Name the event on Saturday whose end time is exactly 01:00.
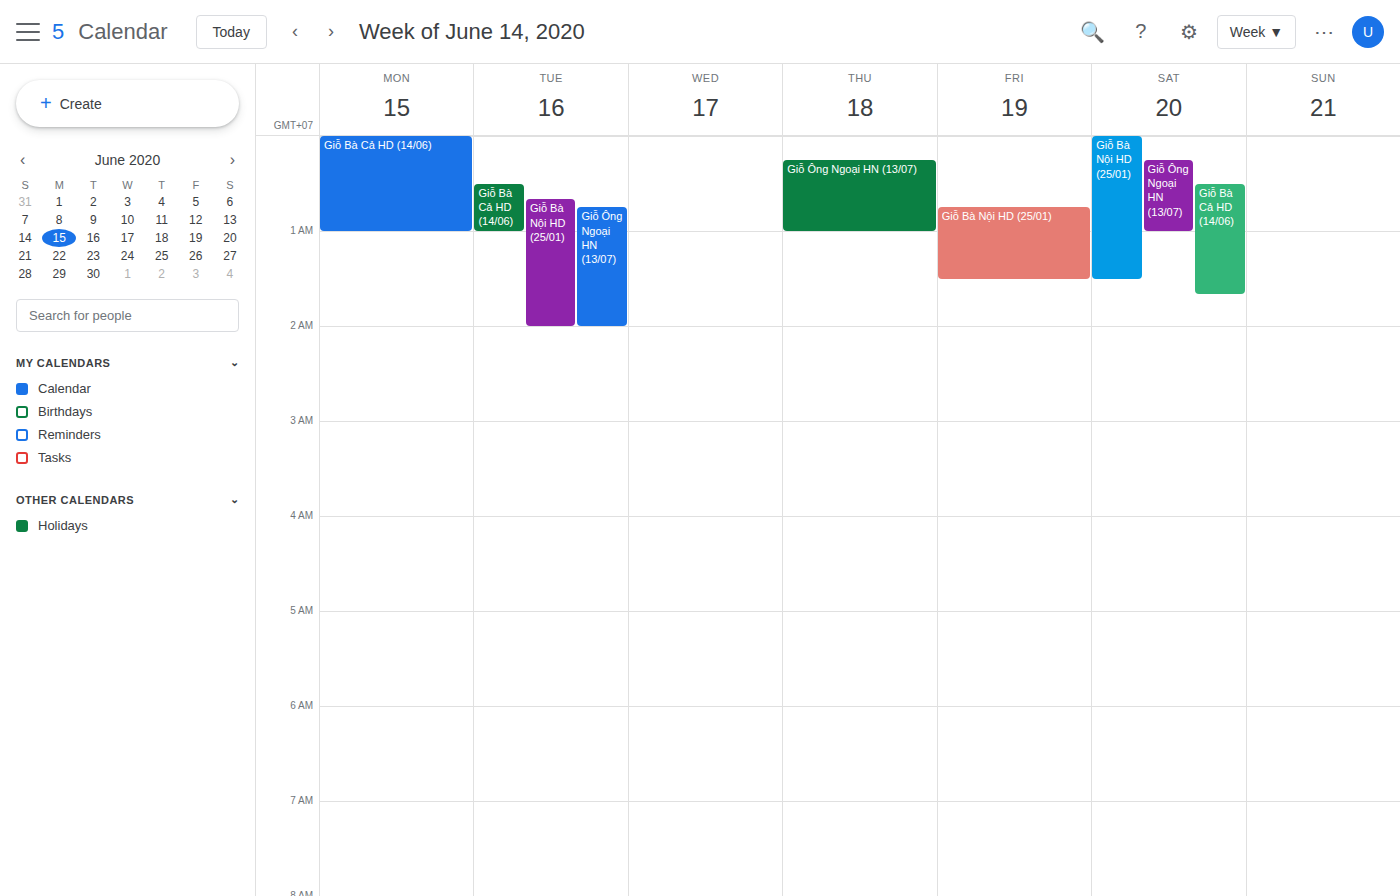
"Giỗ Ông Ngoại HN (13/07)"